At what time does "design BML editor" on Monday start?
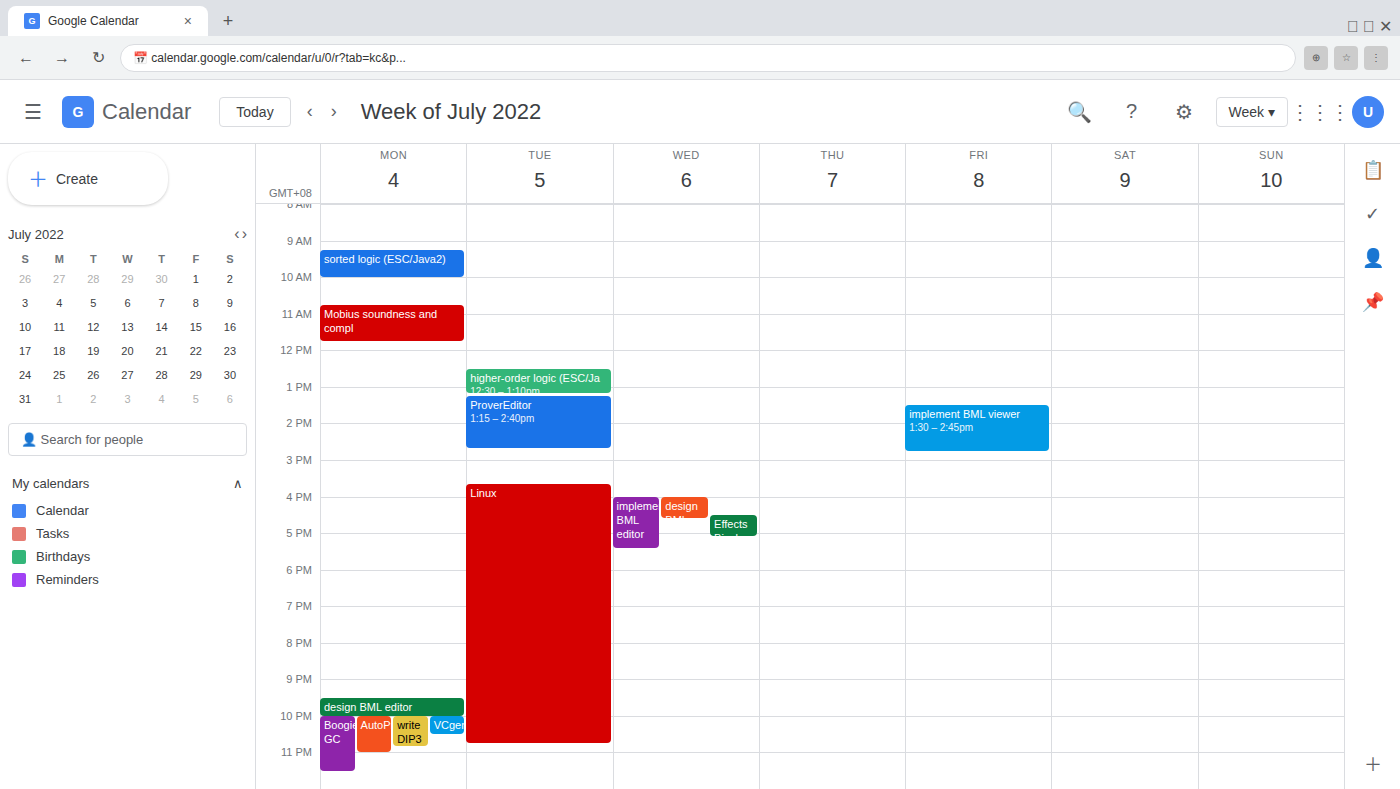
21:30